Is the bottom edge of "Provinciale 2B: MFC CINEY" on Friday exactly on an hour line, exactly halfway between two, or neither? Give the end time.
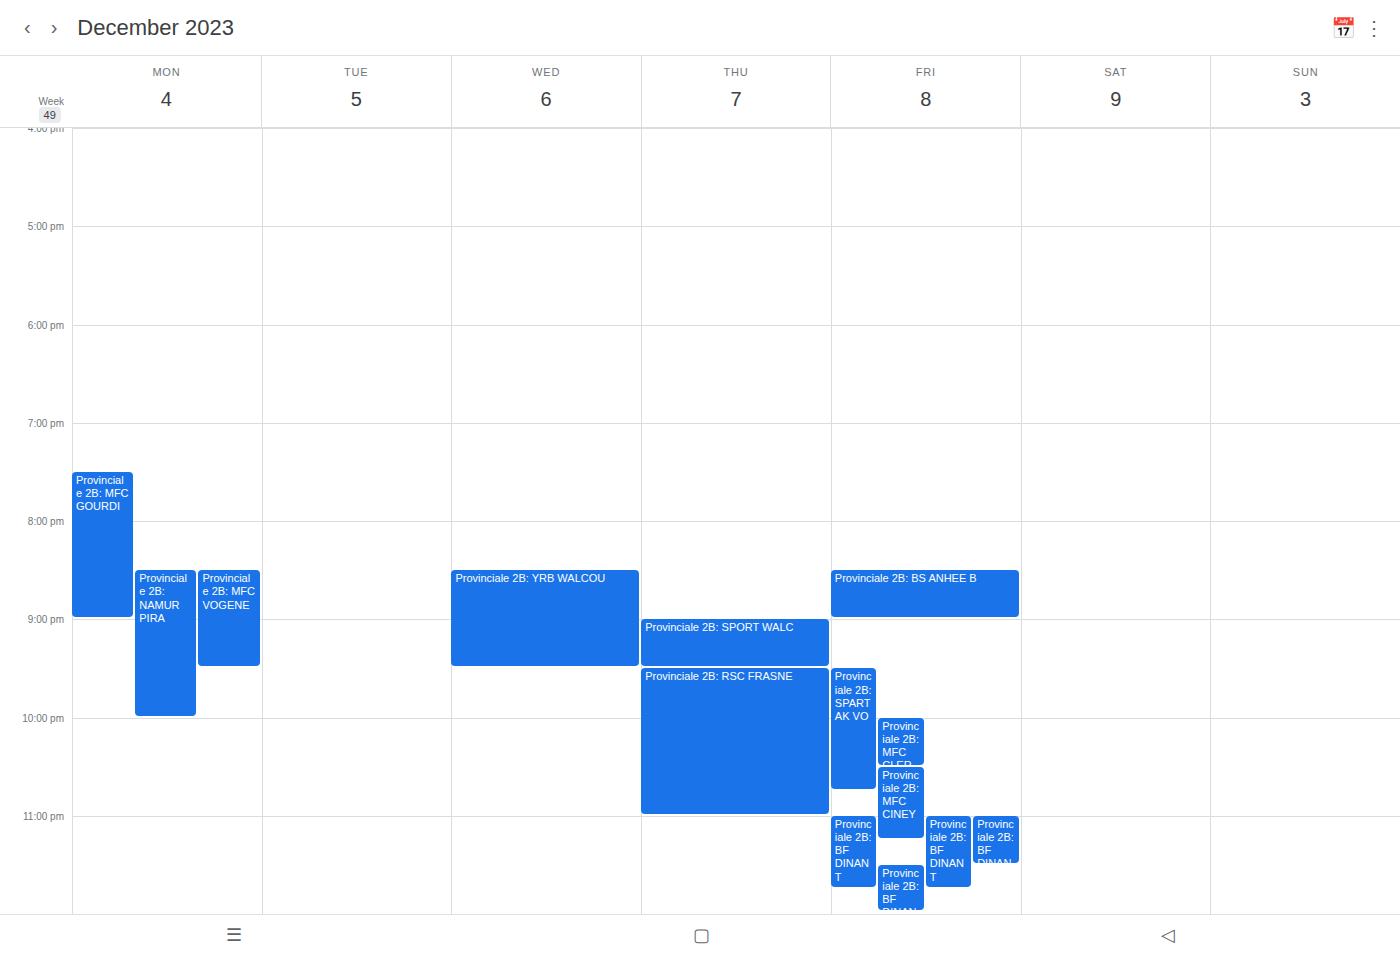
11:15 PM -- neither: a quarter of the way from the 11 PM line to the 12 AM line.